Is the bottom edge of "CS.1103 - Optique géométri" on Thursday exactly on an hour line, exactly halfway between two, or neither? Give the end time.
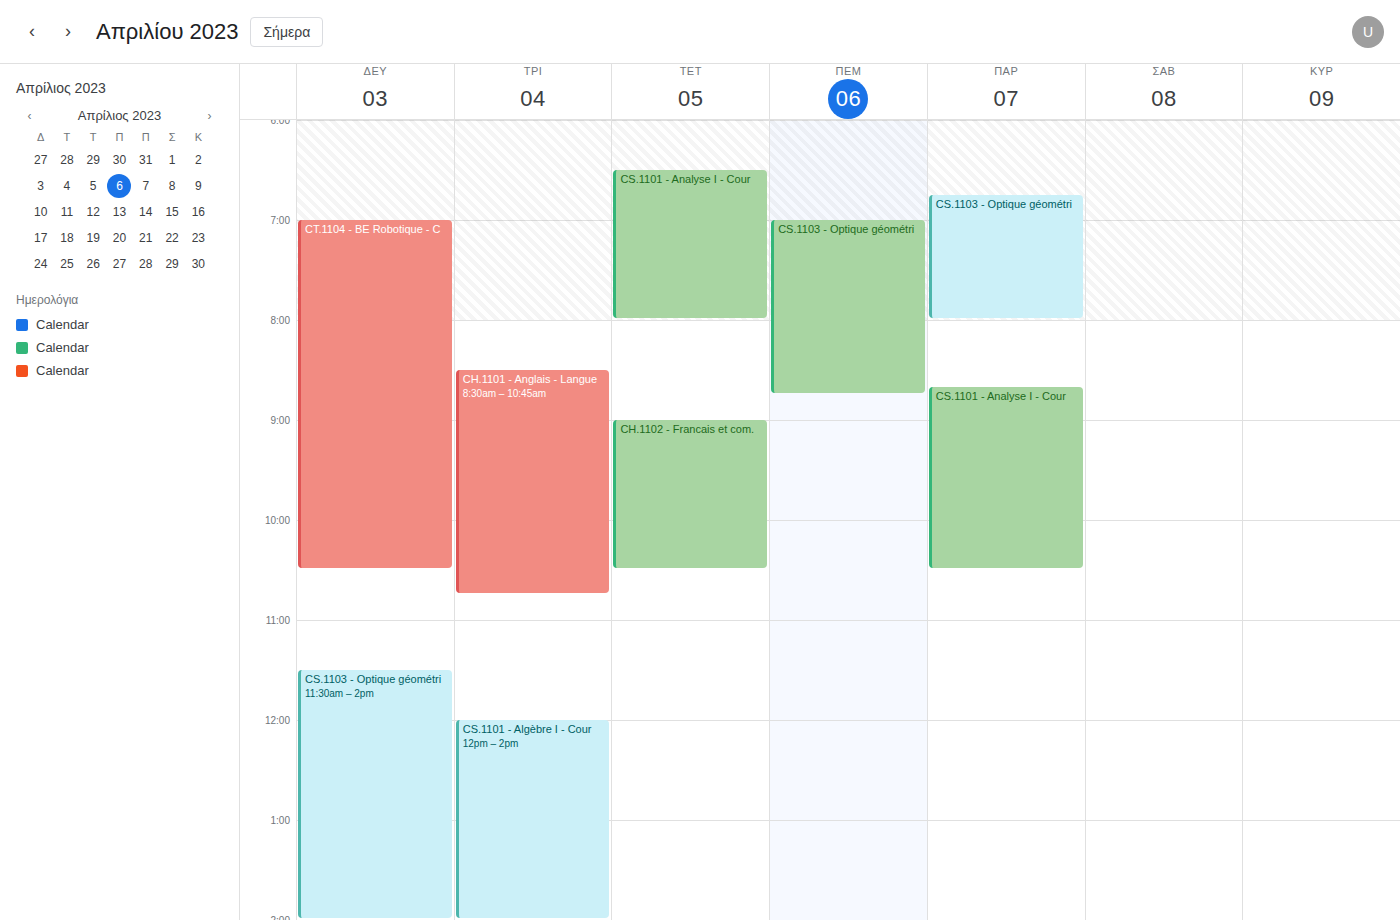
08:45 -- neither: three quarters of the way from the 08:00 line to the 09:00 line.